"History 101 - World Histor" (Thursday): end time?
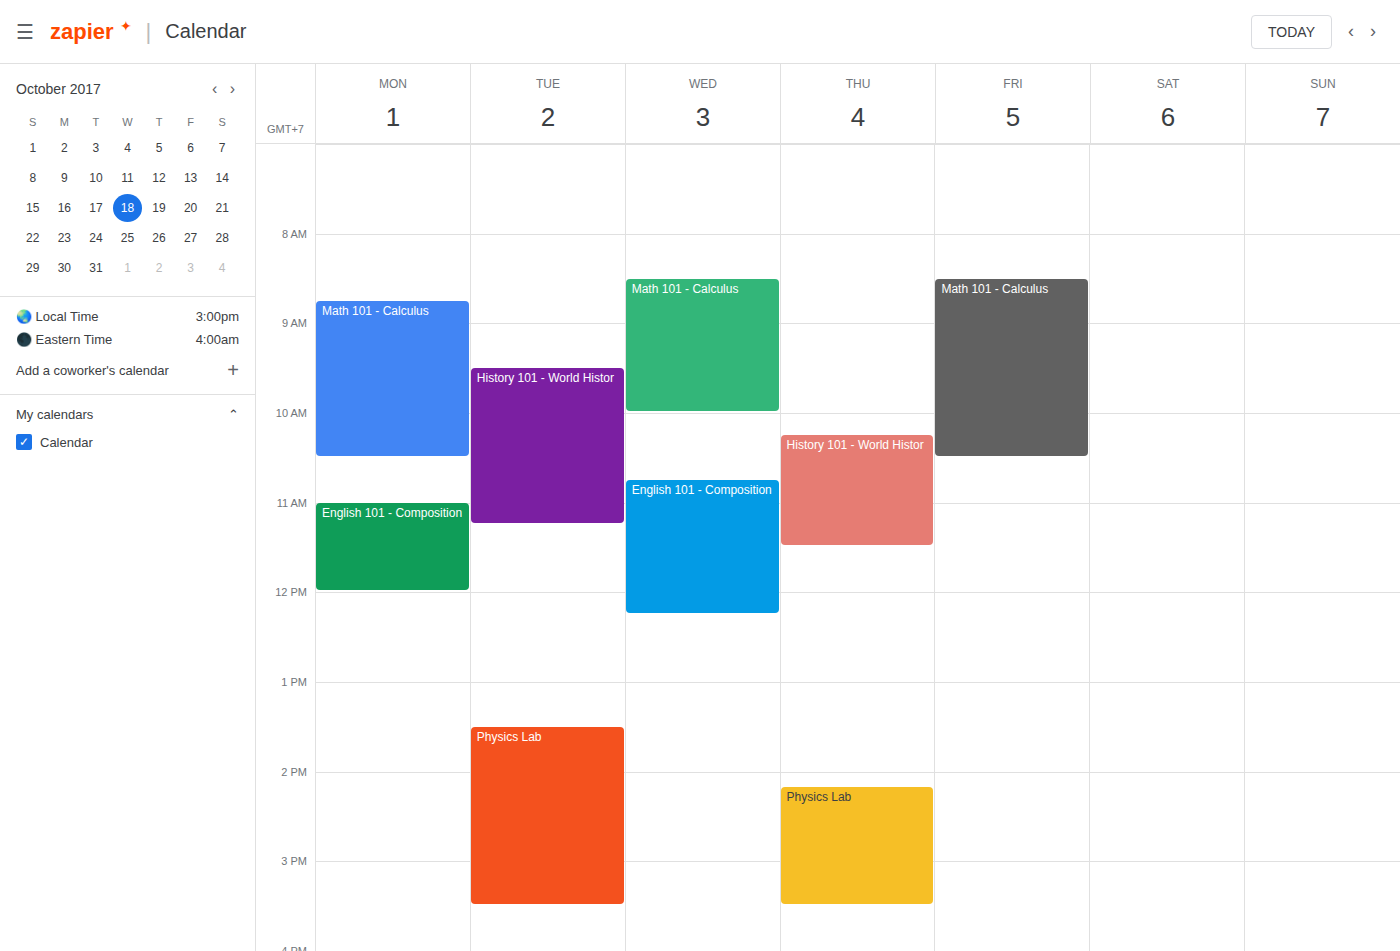
11:30 AM